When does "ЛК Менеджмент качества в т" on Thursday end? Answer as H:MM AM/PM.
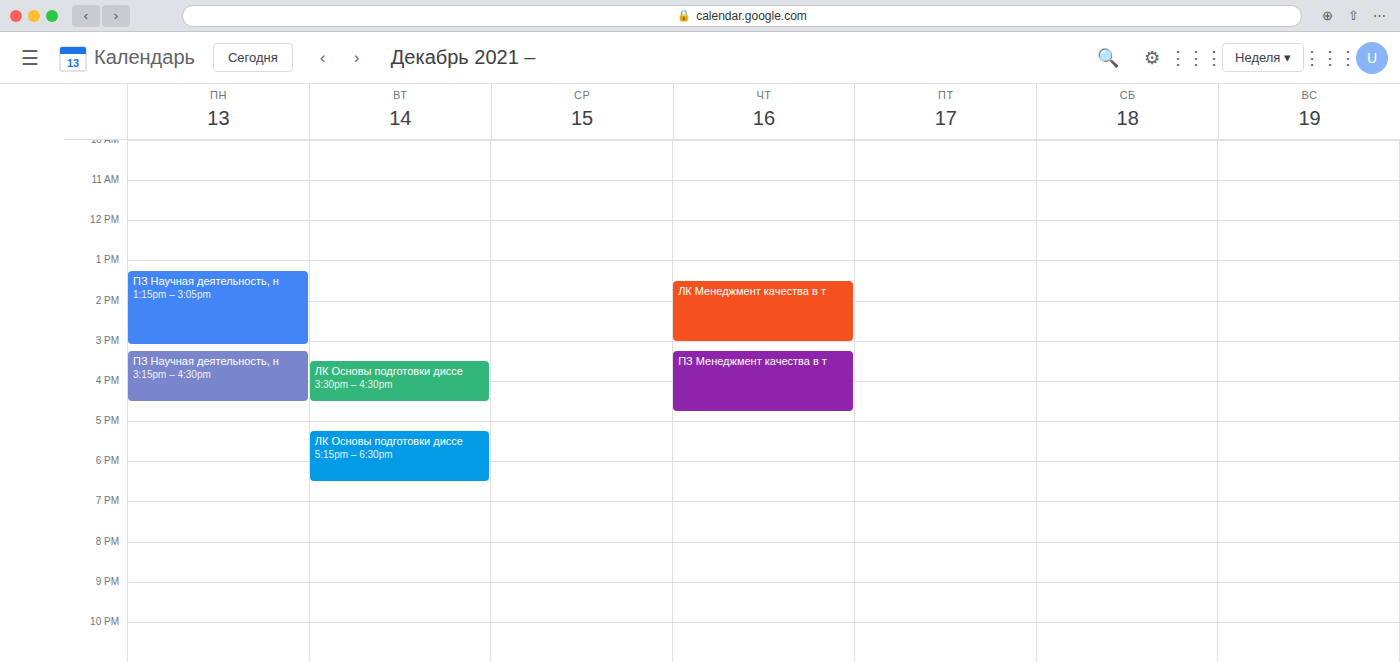
3:00 PM